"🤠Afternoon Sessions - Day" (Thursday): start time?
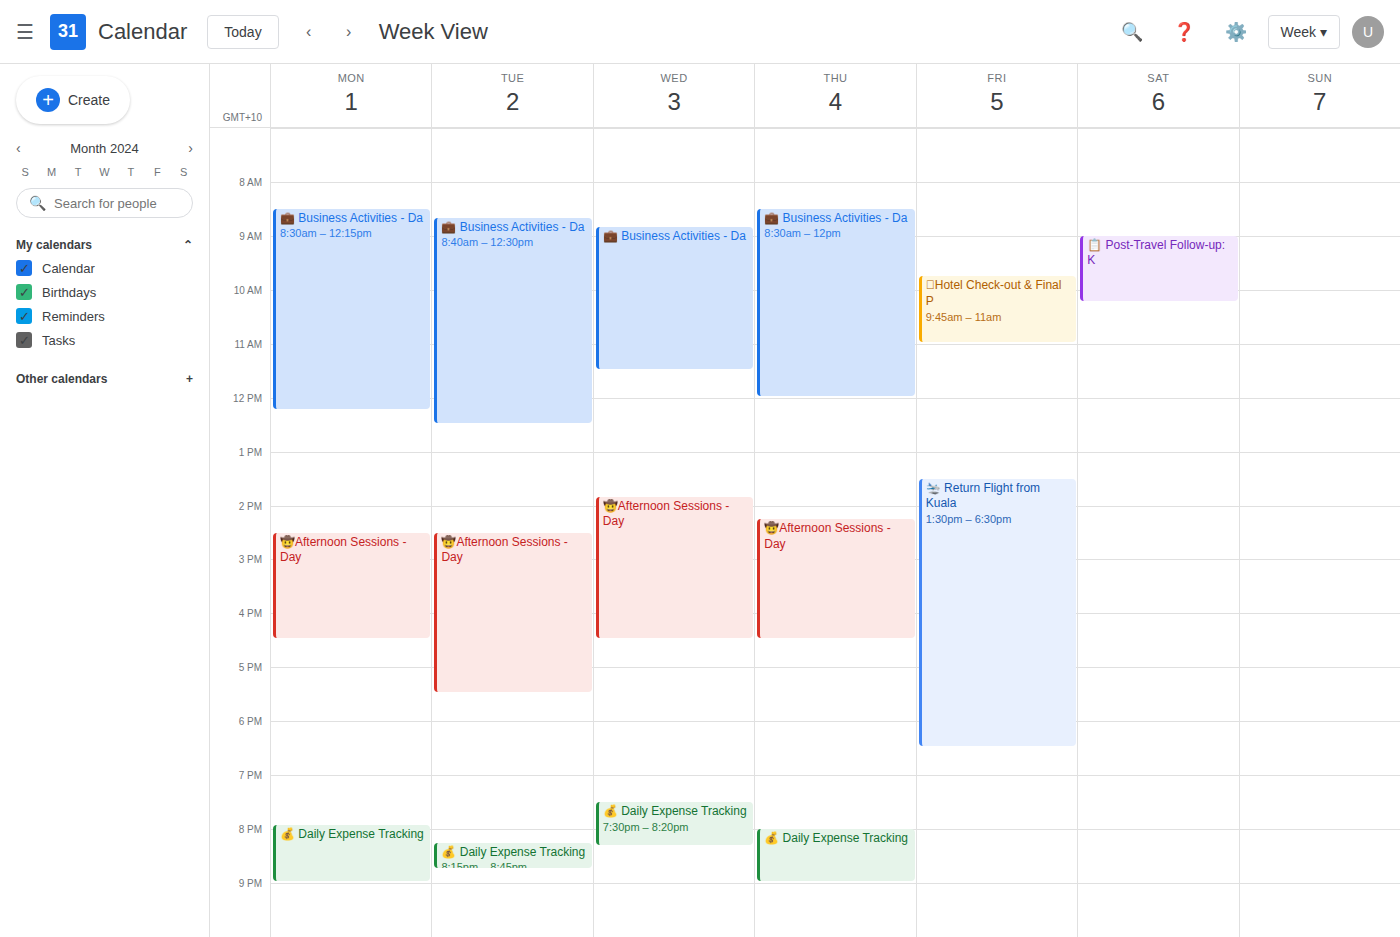
2:15 PM